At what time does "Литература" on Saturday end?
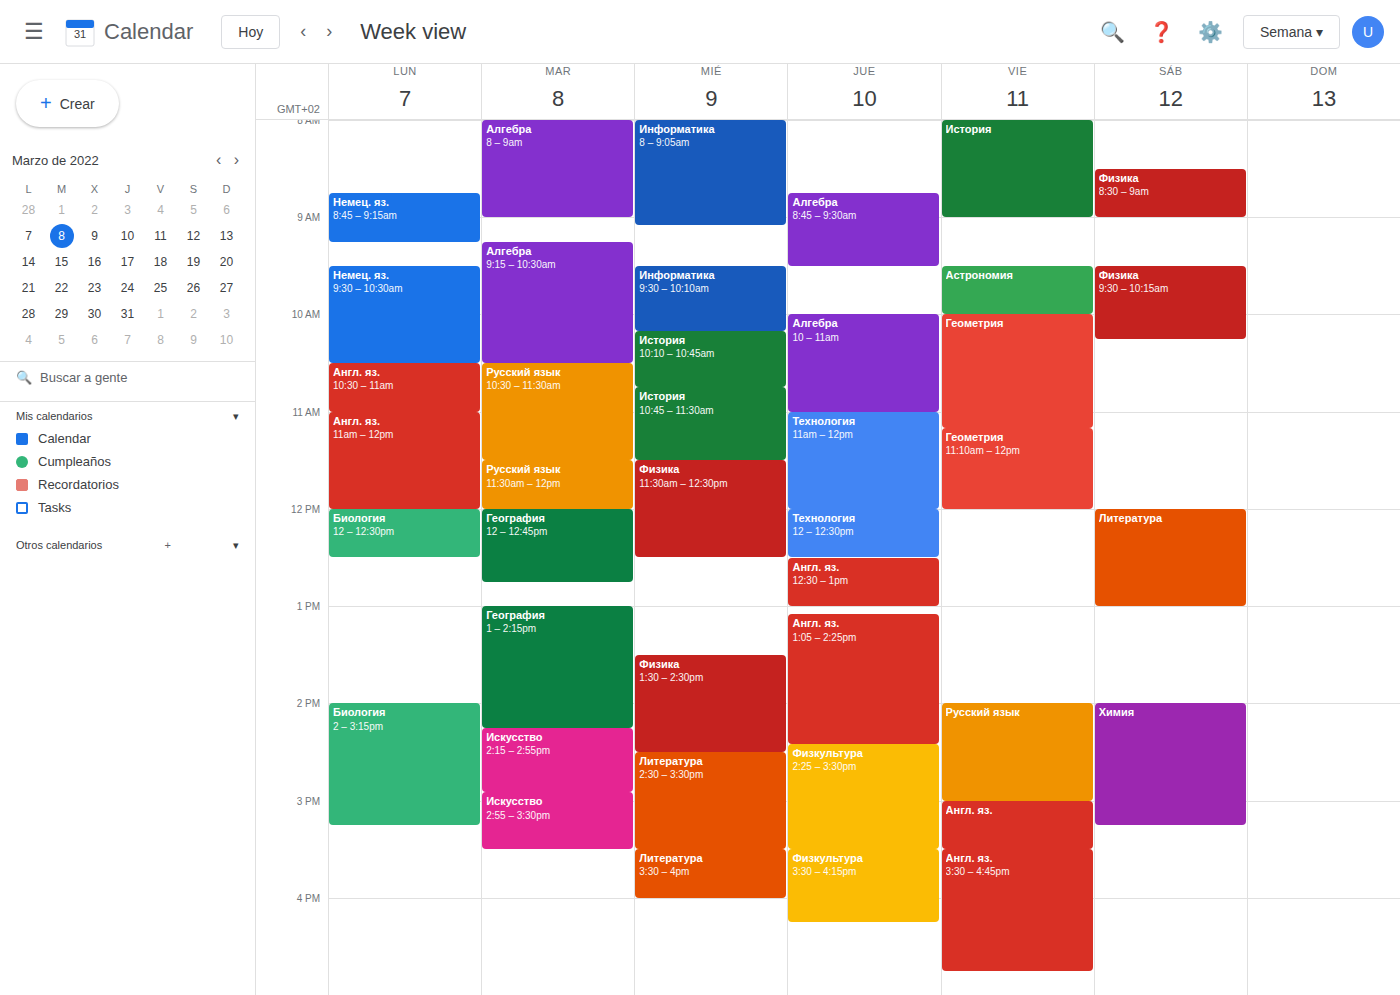
1:00 PM